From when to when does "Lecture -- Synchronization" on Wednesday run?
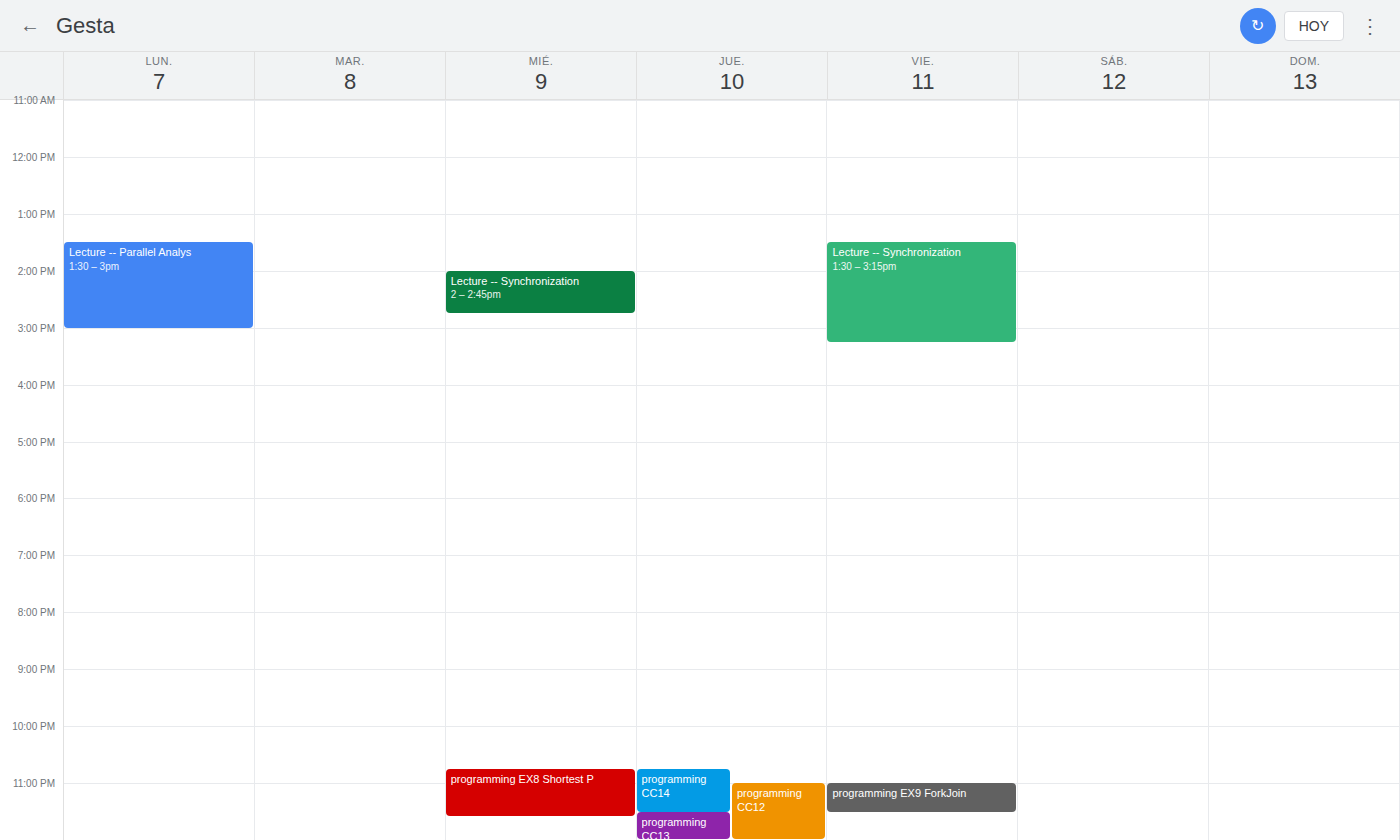
2:00 PM to 2:45 PM